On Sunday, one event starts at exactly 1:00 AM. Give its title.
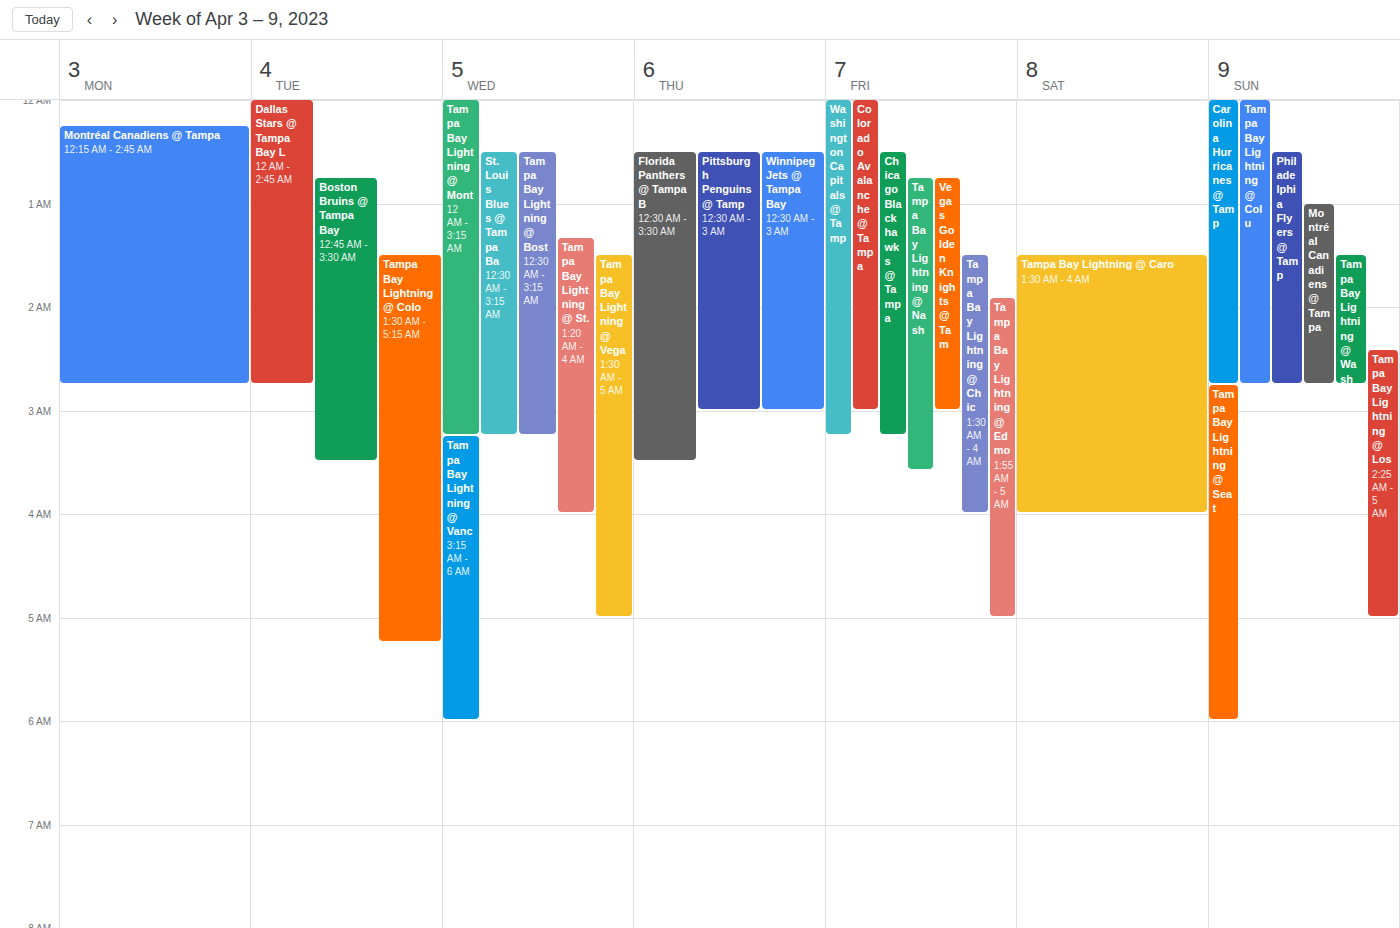
"Montréal Canadiens @ Tampa"